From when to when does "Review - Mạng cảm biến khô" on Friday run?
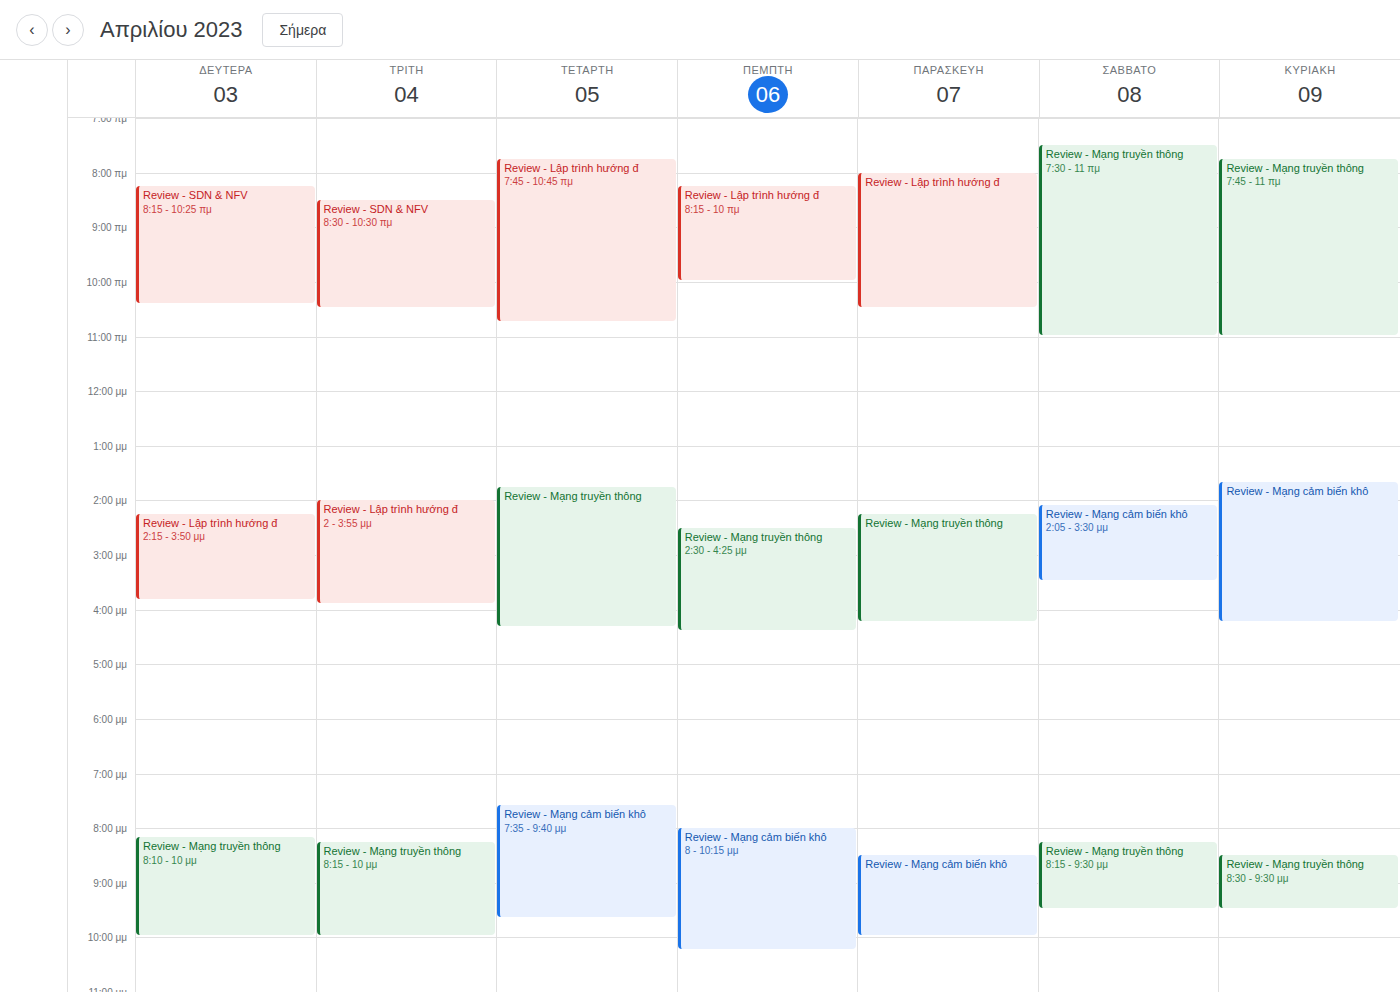
8:30 PM to 10:00 PM